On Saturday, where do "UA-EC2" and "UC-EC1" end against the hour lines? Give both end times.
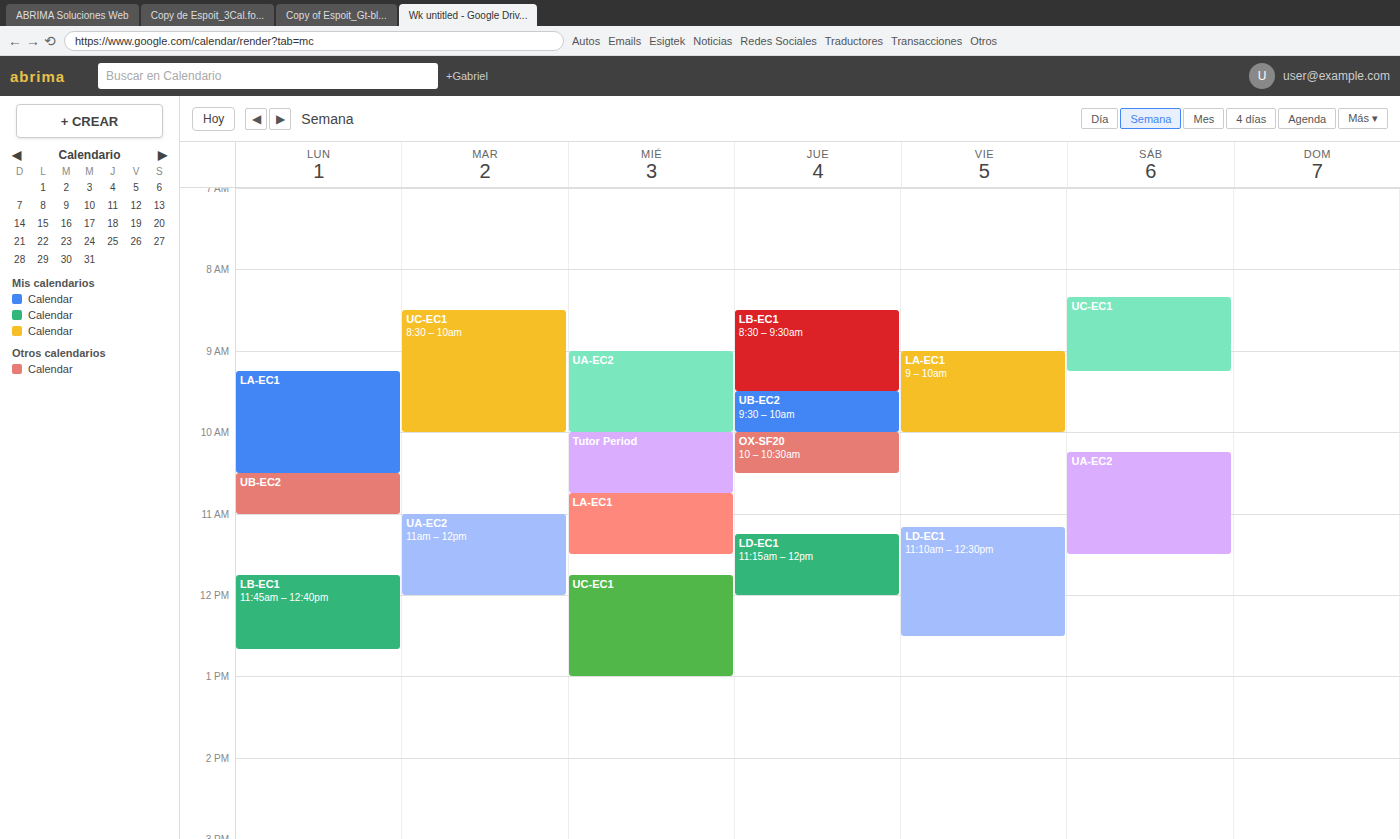
"UA-EC2": 11:30 AM, halfway between the 11 AM and 12 PM lines. "UC-EC1": 9:15 AM, neither: a quarter of the way from the 9 AM line to the 10 AM line.